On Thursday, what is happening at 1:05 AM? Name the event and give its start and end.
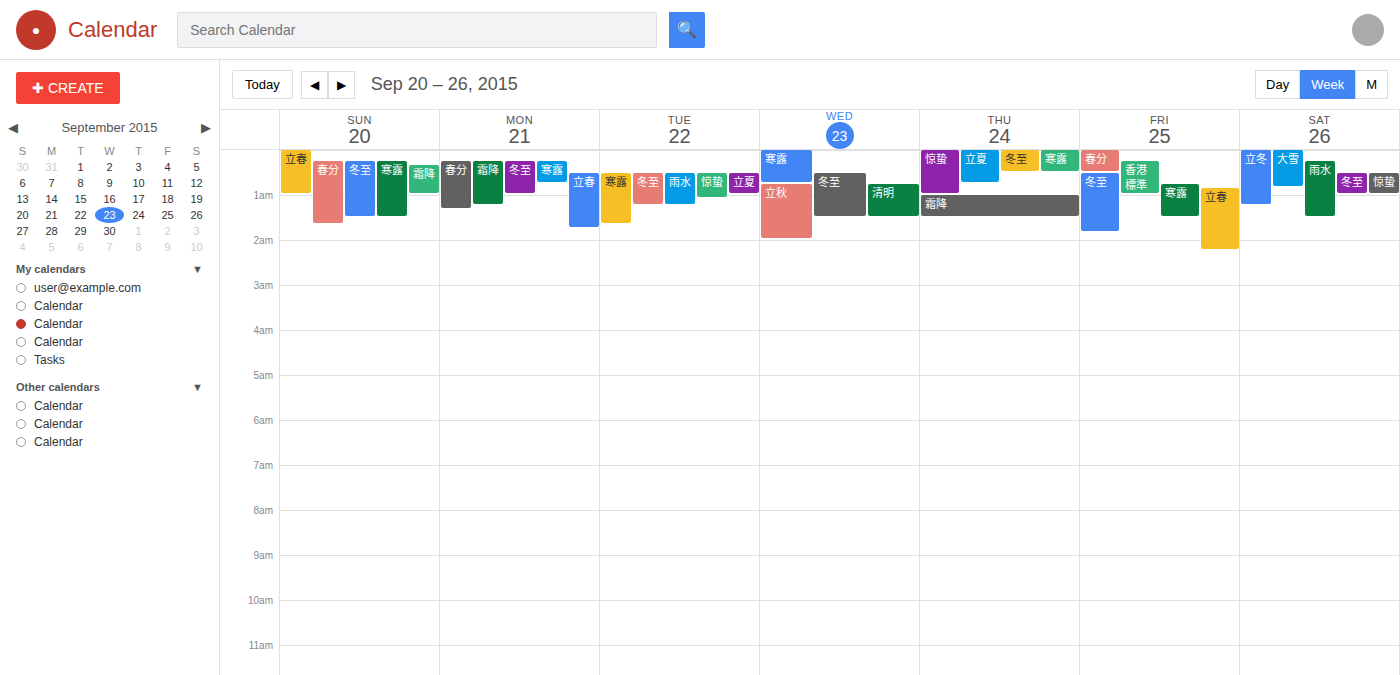
"霜降", 1:00 AM to 1:30 AM